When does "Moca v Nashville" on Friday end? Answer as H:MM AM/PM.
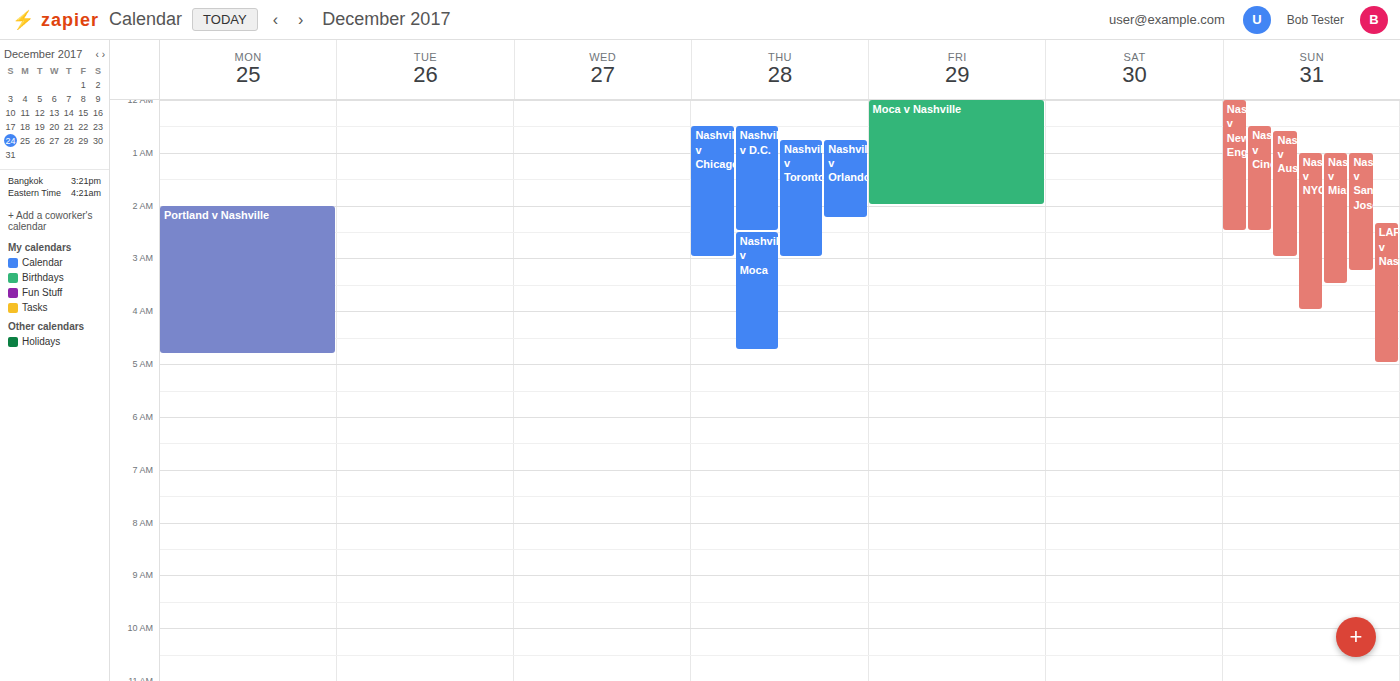
2:00 AM